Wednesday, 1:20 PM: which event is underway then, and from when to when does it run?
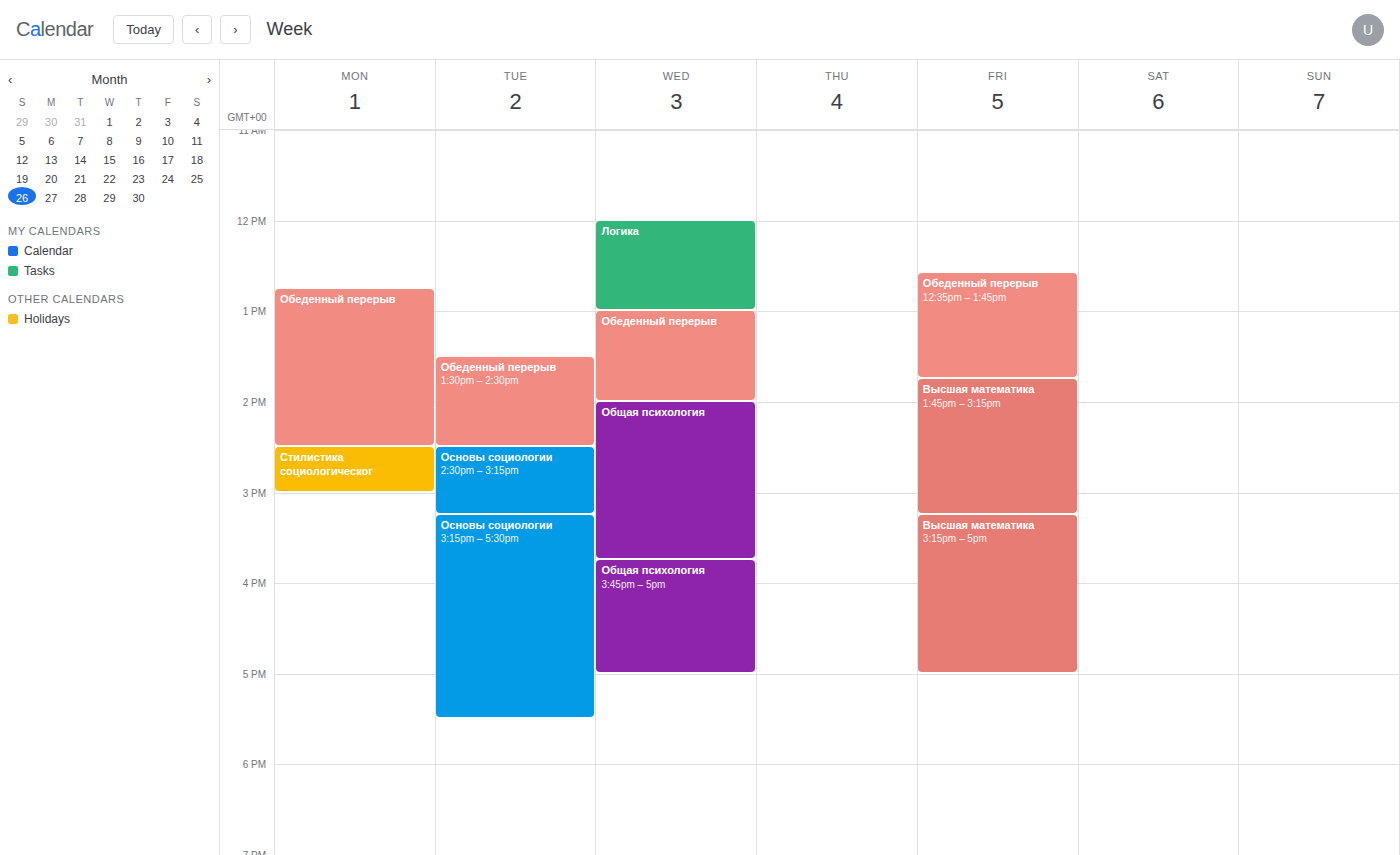
"Обеденный перерыв", 1:00 PM to 2:00 PM